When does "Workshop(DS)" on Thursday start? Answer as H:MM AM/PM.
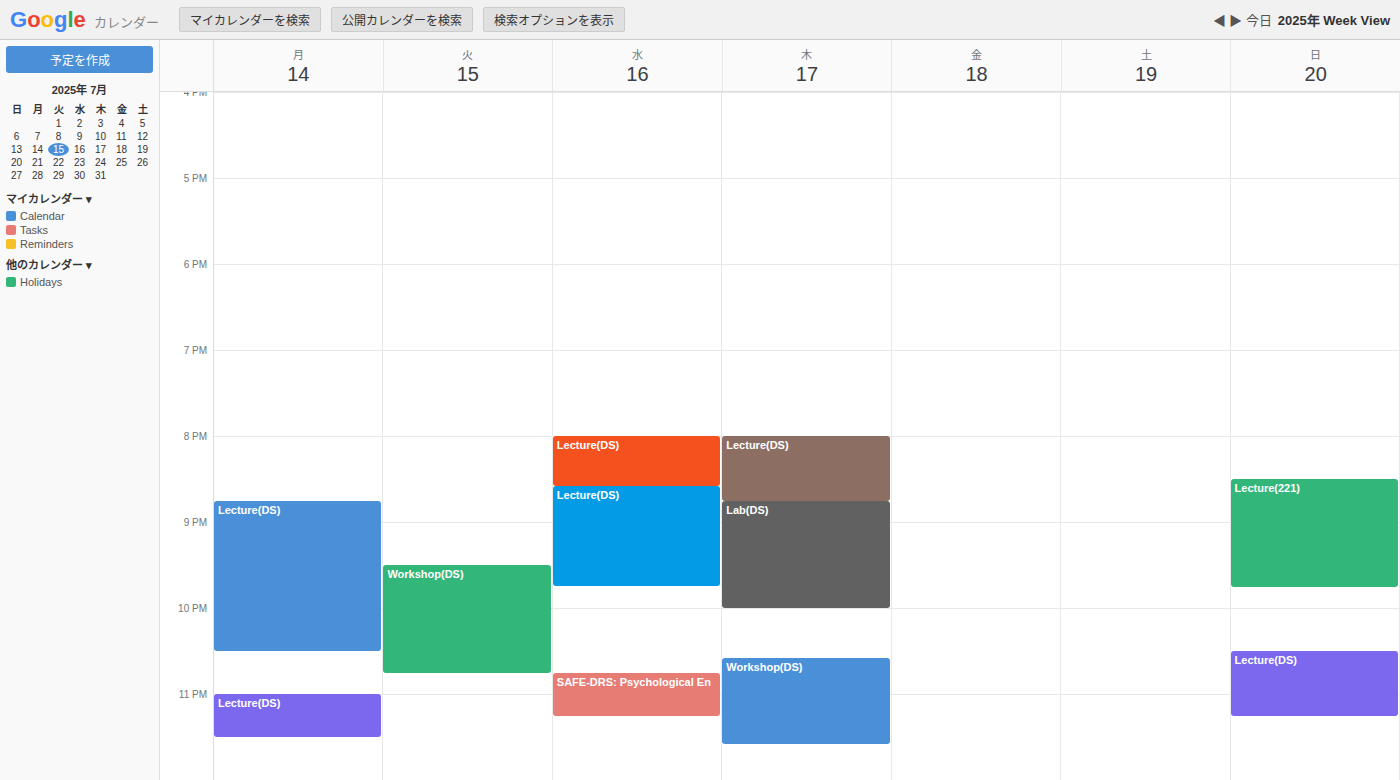
10:35 PM